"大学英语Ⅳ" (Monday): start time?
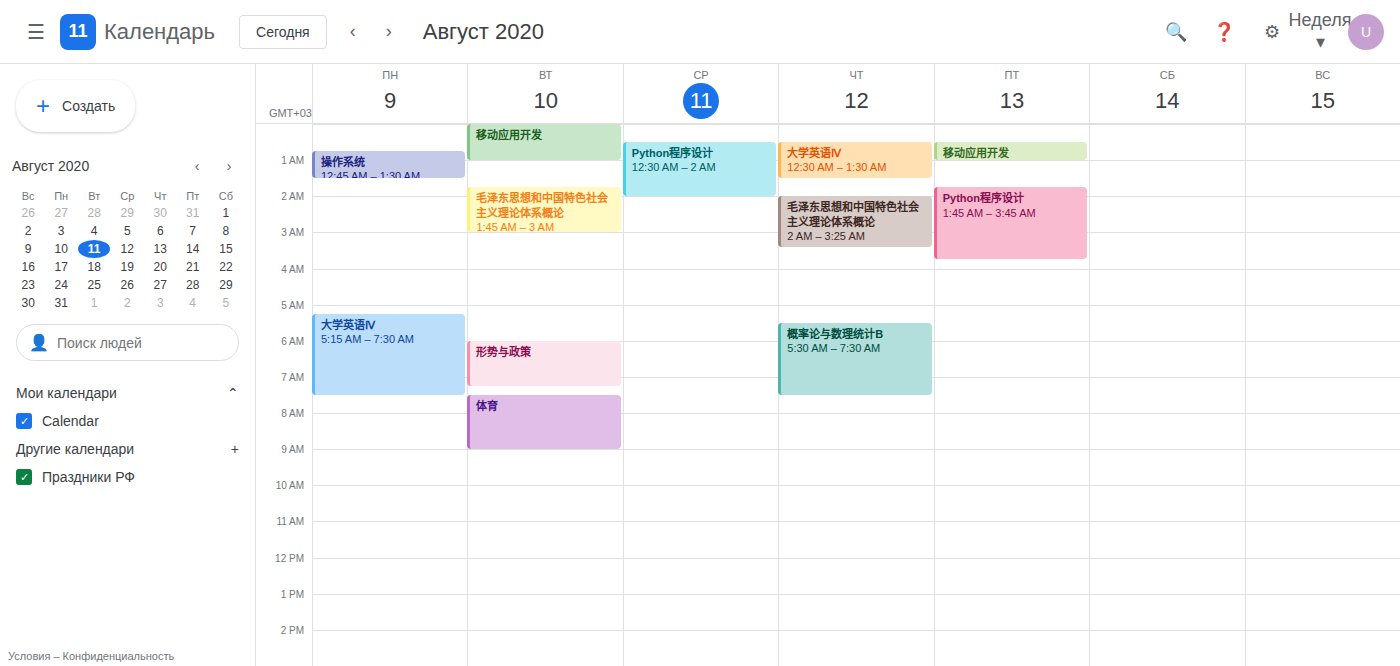
5:15 AM